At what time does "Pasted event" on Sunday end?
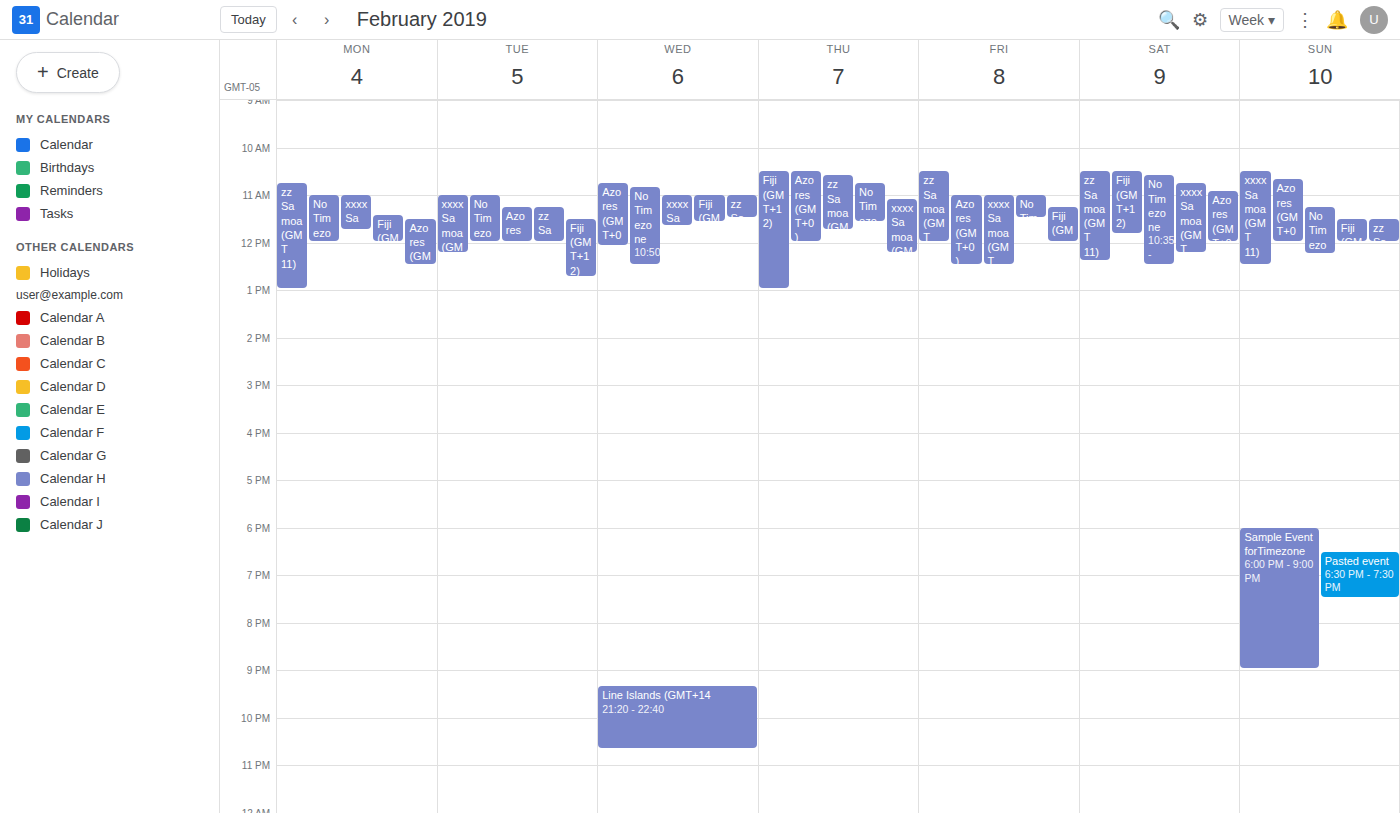
7:30 PM